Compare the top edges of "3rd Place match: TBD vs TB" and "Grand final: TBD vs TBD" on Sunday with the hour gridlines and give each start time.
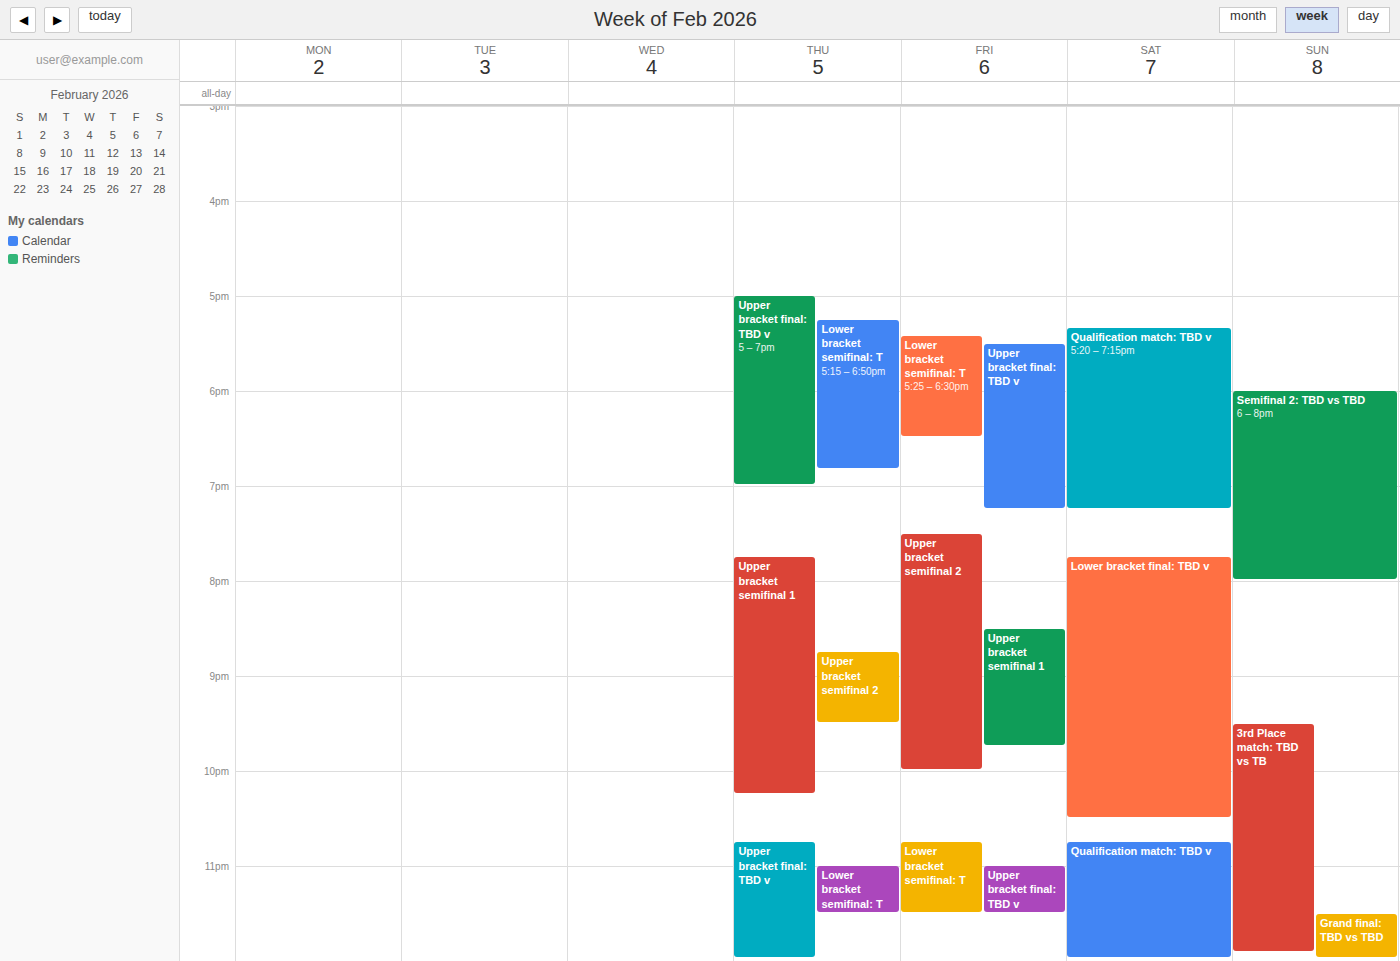
"3rd Place match: TBD vs TB": 21:30, halfway between the 21:00 and 22:00 lines. "Grand final: TBD vs TBD": 23:30, halfway between the 23:00 and 24:00 lines.